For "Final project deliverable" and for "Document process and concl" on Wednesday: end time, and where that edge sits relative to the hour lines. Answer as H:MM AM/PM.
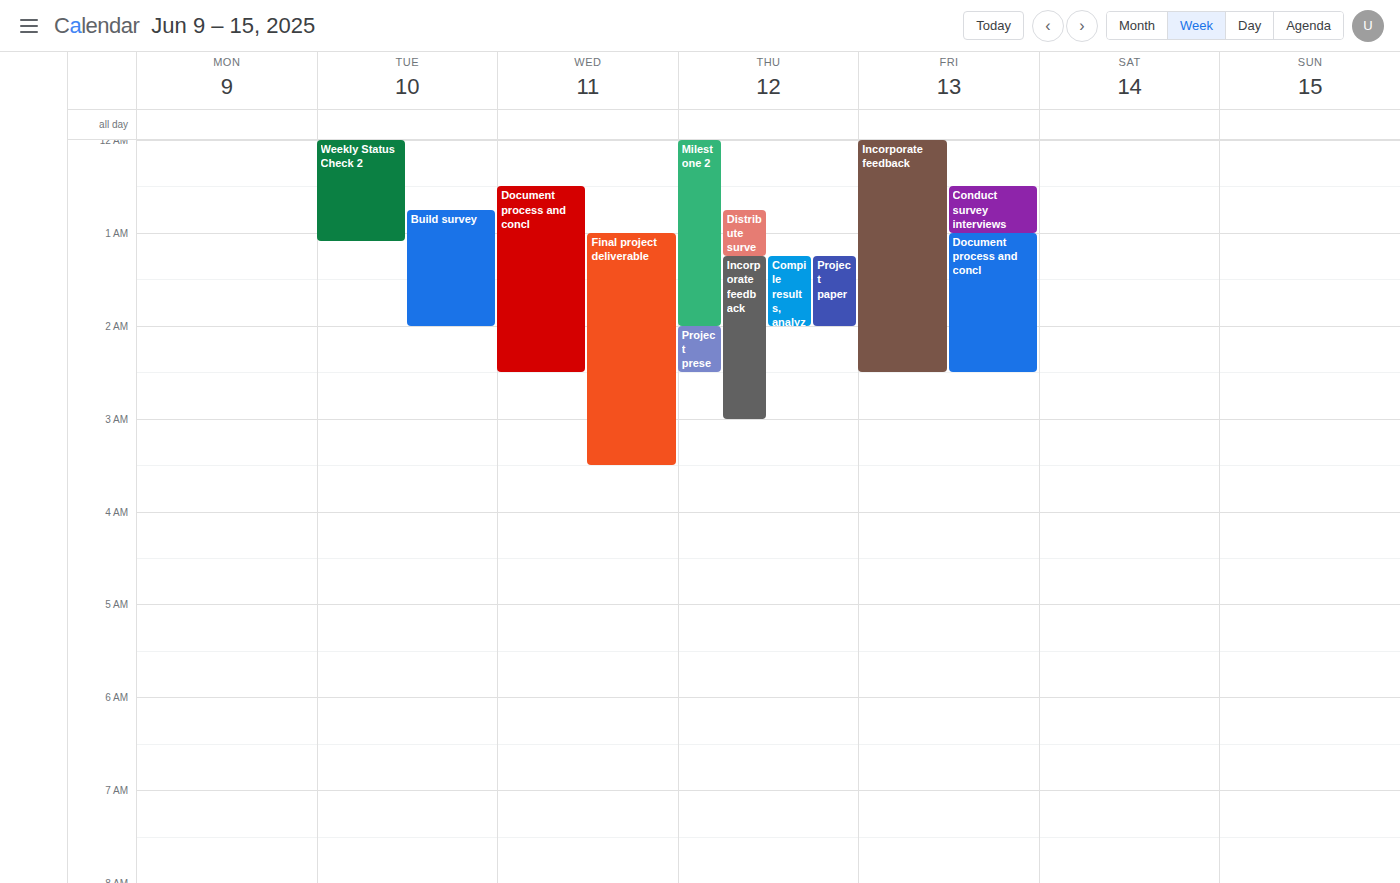
"Final project deliverable": 3:30 AM, halfway between the 3 AM and 4 AM lines. "Document process and concl": 2:30 AM, halfway between the 2 AM and 3 AM lines.